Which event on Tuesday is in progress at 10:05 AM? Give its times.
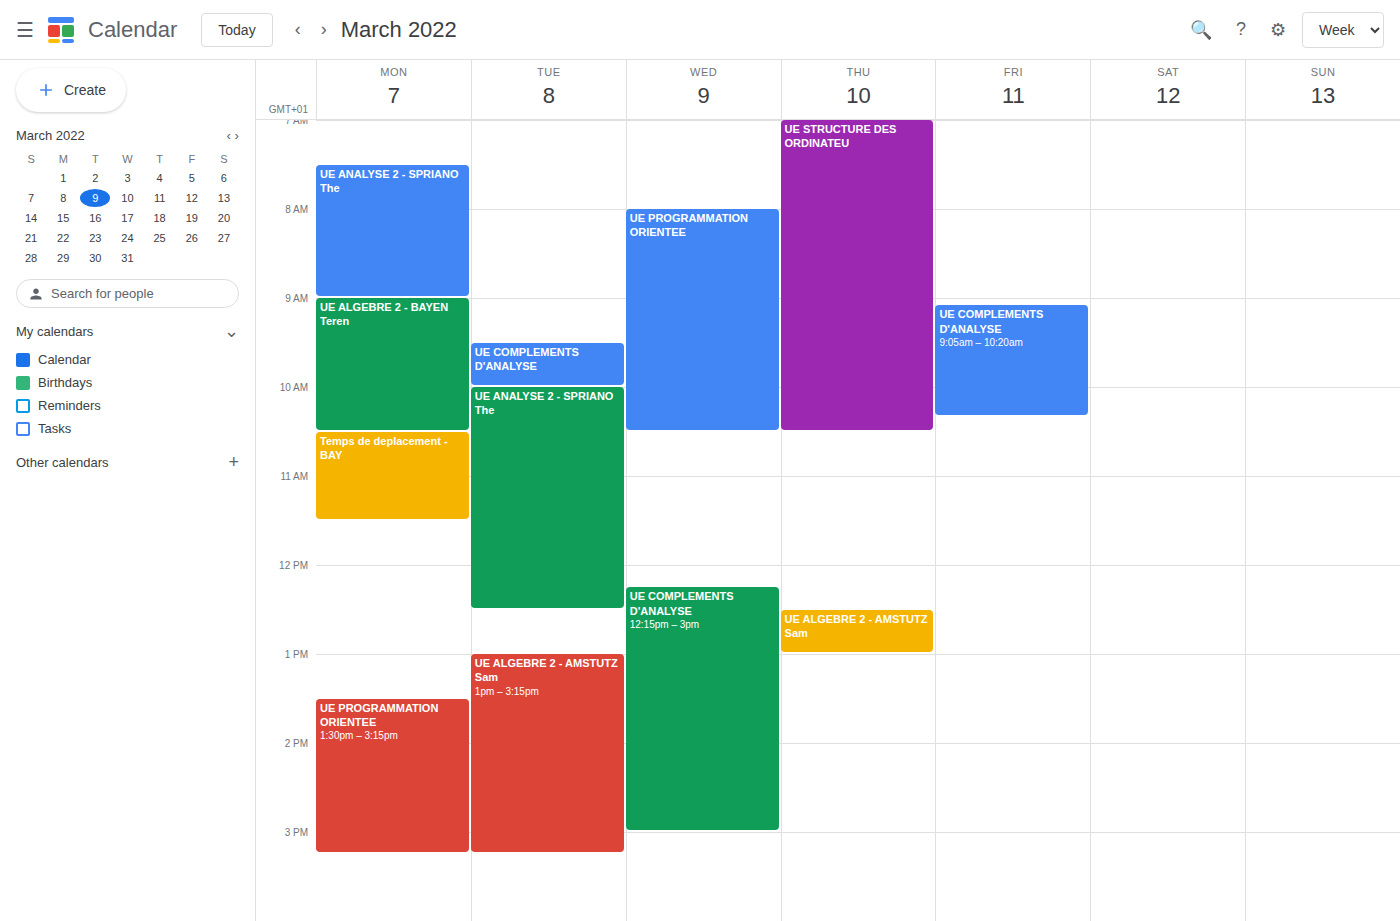
"UE ANALYSE 2 - SPRIANO The", 10:00 AM to 12:30 PM